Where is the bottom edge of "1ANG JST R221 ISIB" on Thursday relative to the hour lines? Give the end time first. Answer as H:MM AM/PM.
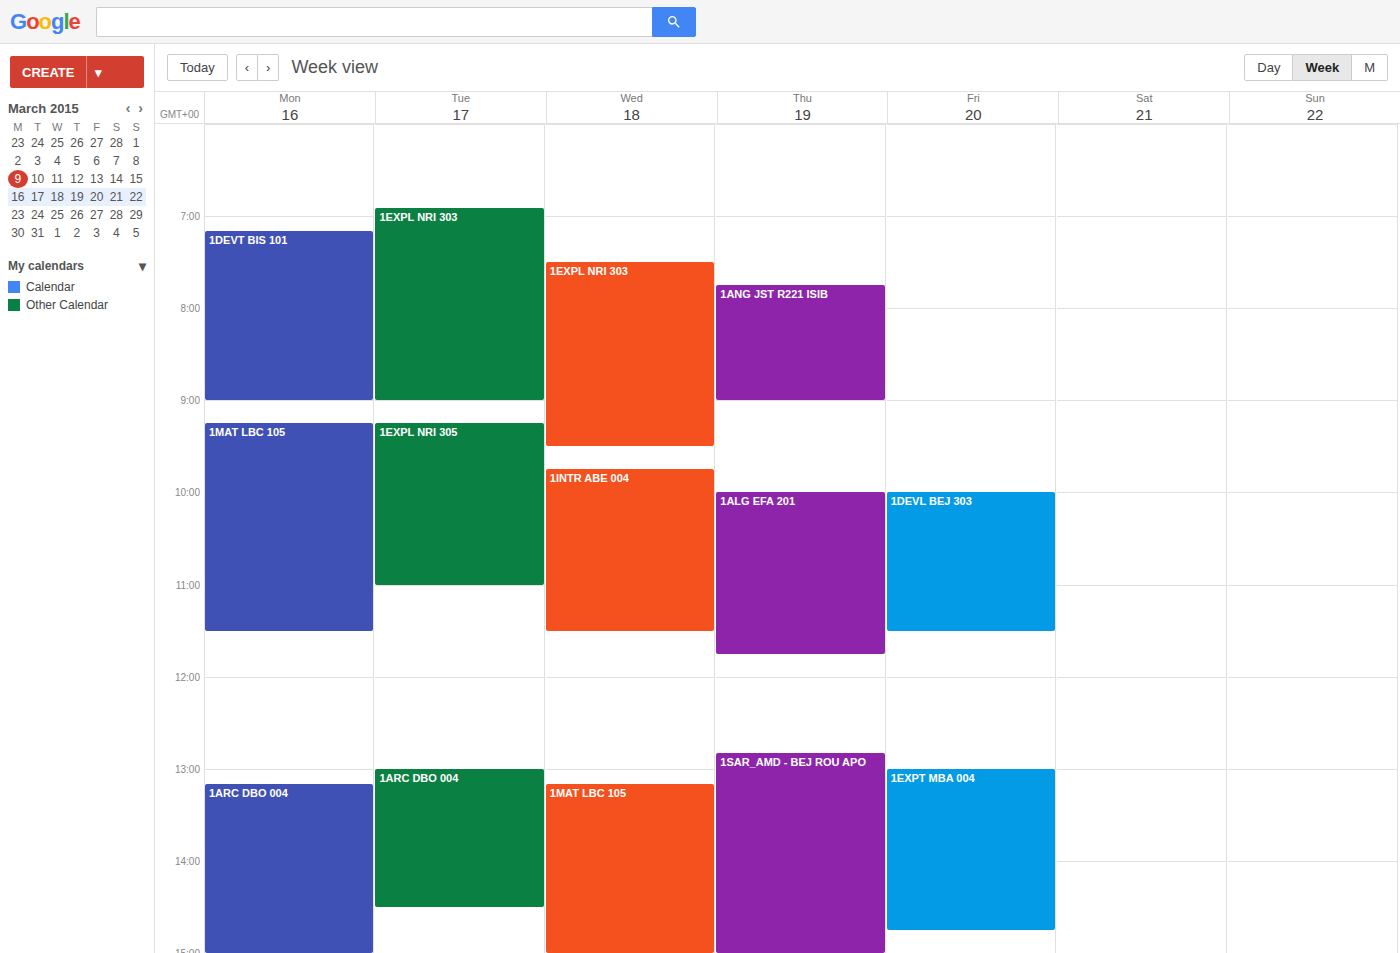
9:00 AM -- exactly on the 9 AM line.